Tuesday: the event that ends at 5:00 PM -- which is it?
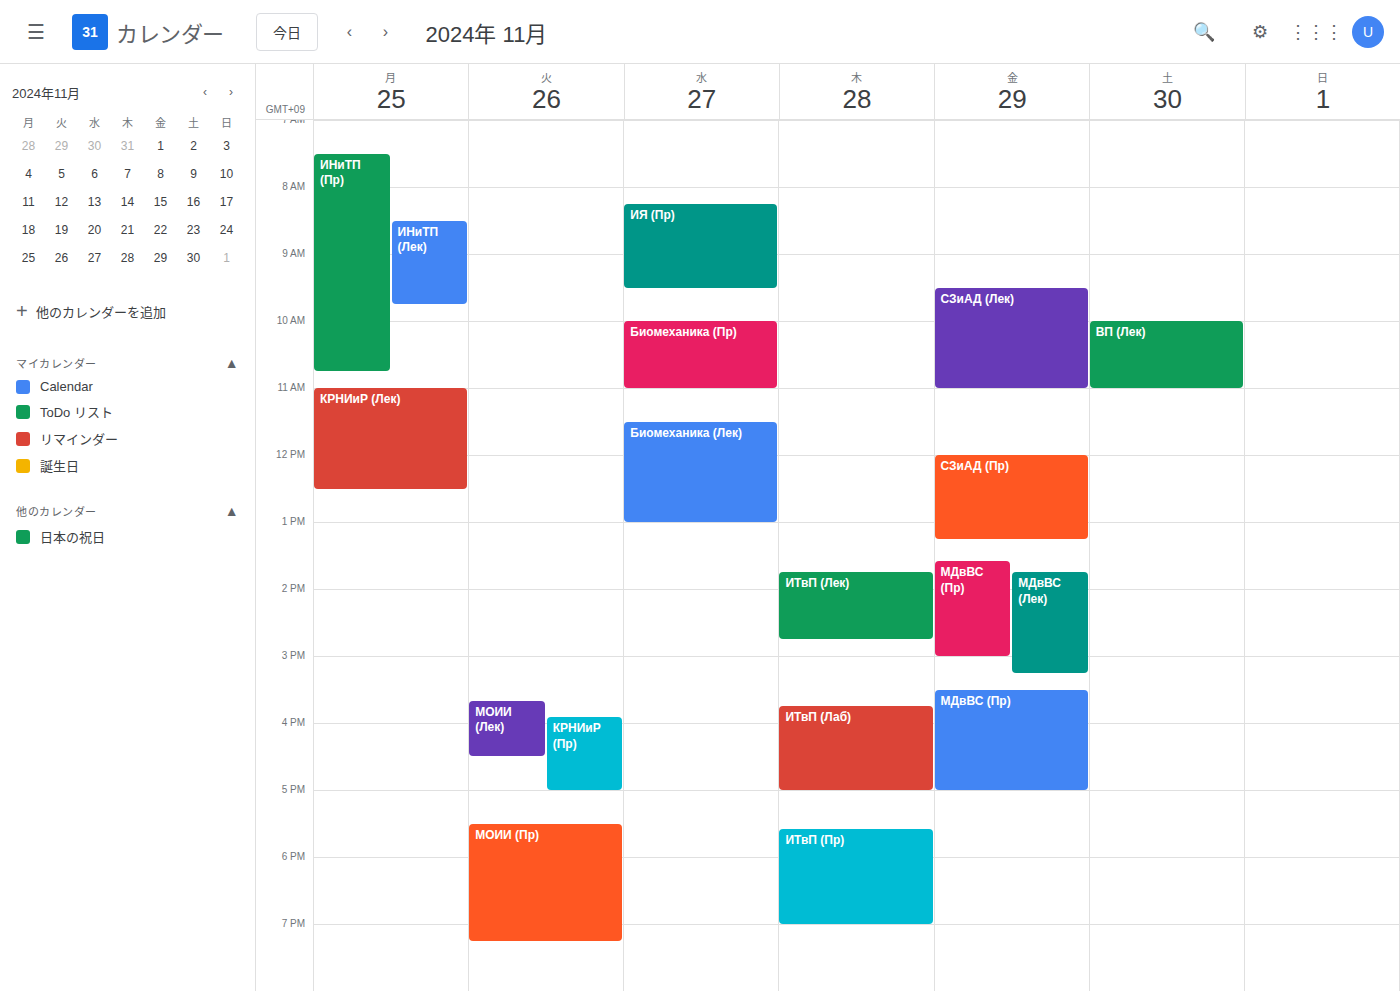
"КРНИиР (Пр)"